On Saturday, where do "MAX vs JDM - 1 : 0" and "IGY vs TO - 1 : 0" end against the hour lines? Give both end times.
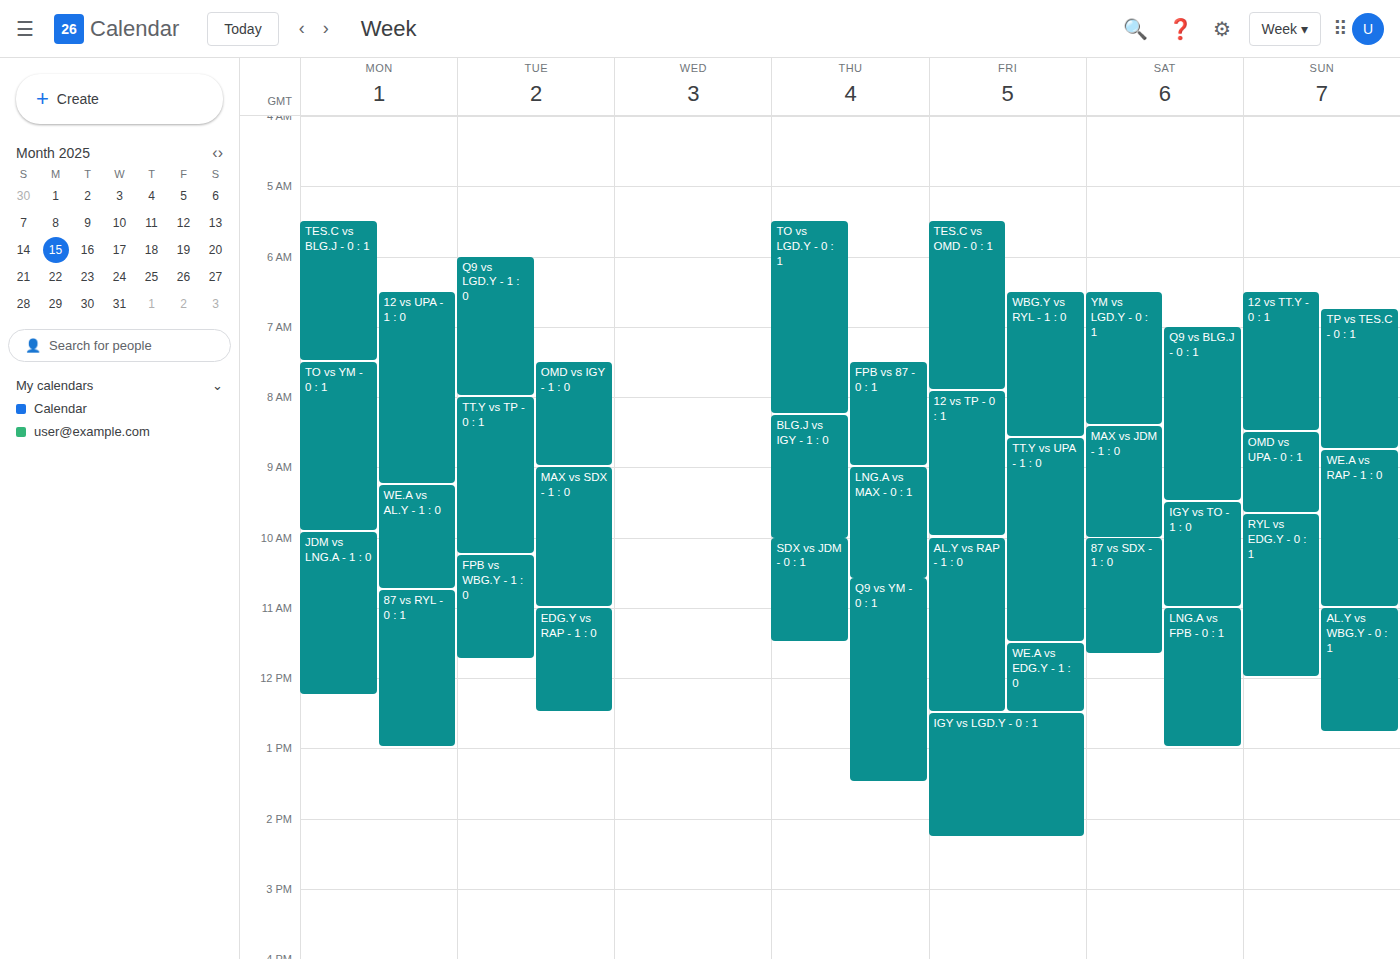
"MAX vs JDM - 1 : 0": 10:00 AM, exactly on the 10 AM line. "IGY vs TO - 1 : 0": 11:00 AM, exactly on the 11 AM line.